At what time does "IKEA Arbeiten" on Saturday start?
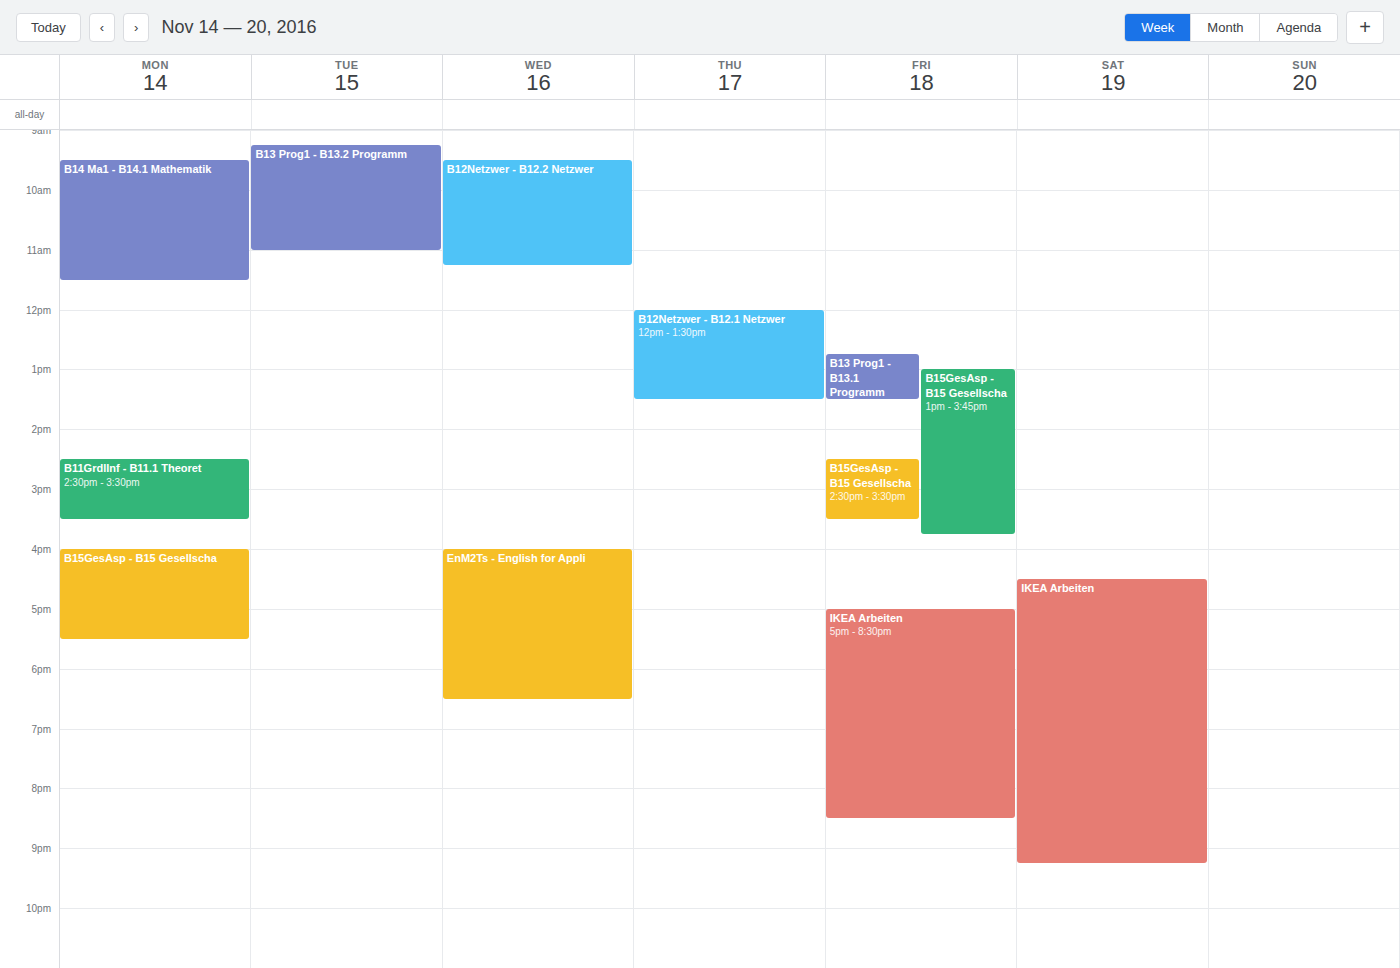
4:30 PM